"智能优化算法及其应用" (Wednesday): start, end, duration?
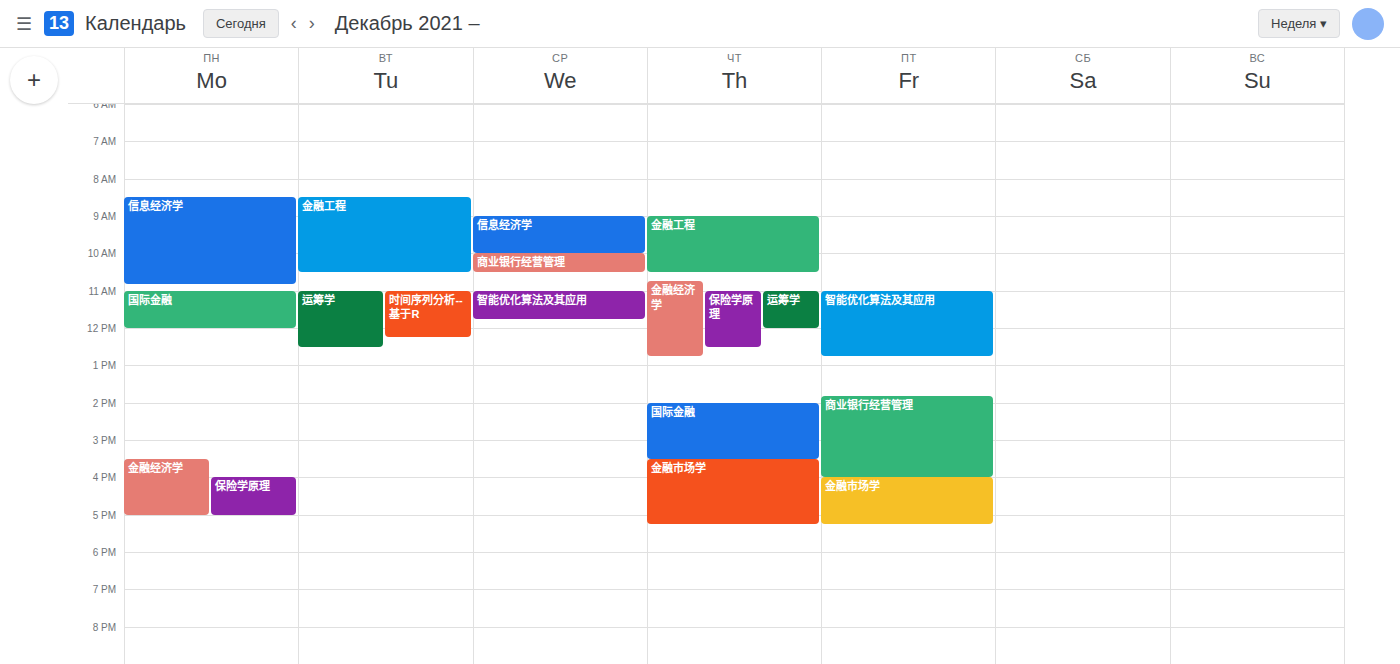
11:00 AM to 11:45 AM, 45 minutes